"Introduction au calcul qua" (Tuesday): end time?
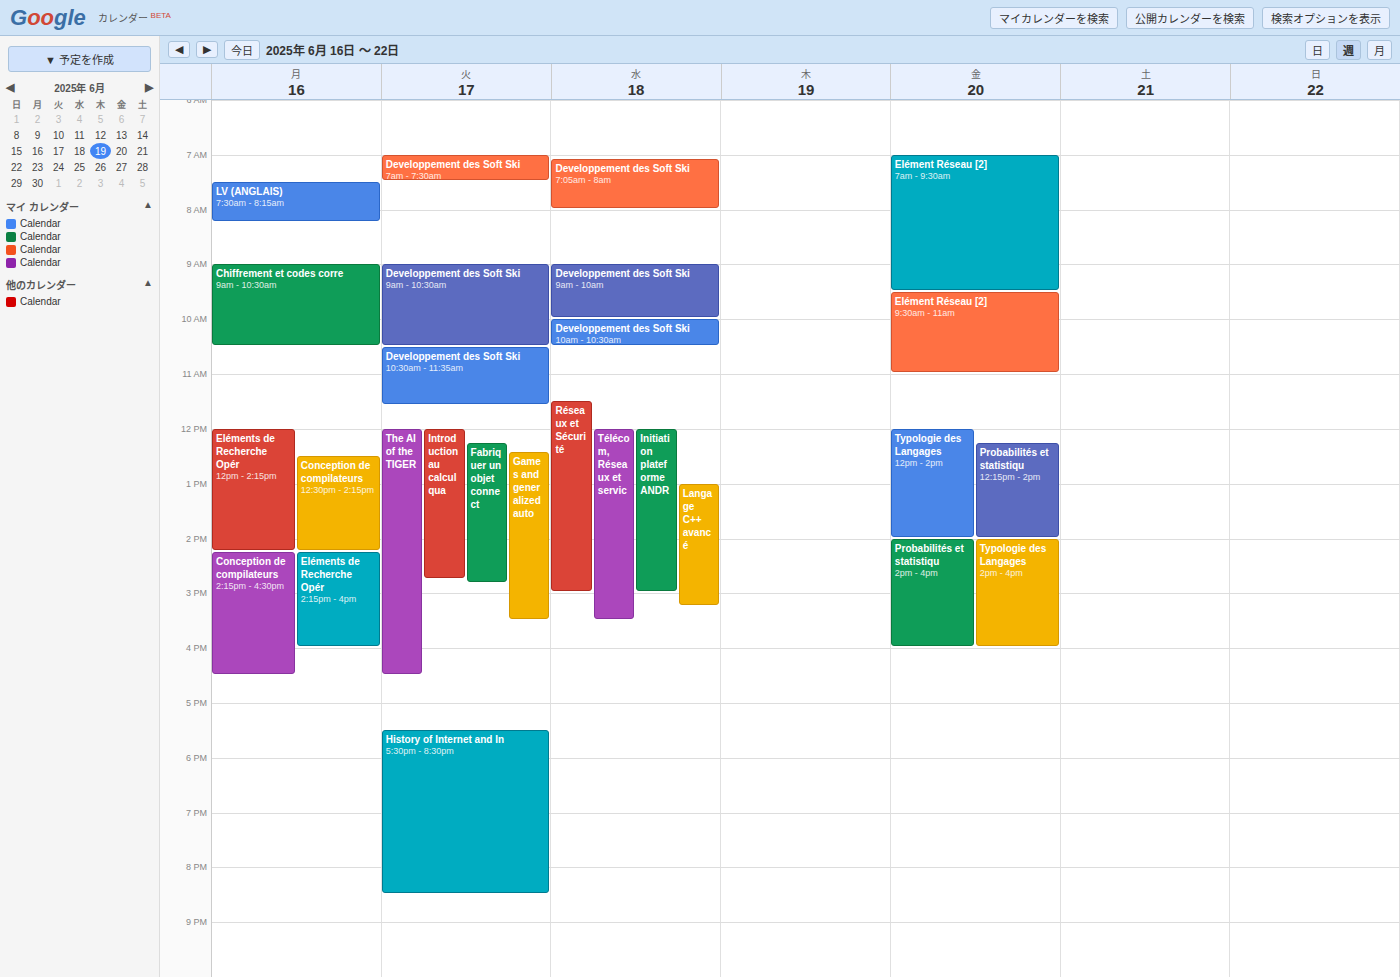
2:45 PM